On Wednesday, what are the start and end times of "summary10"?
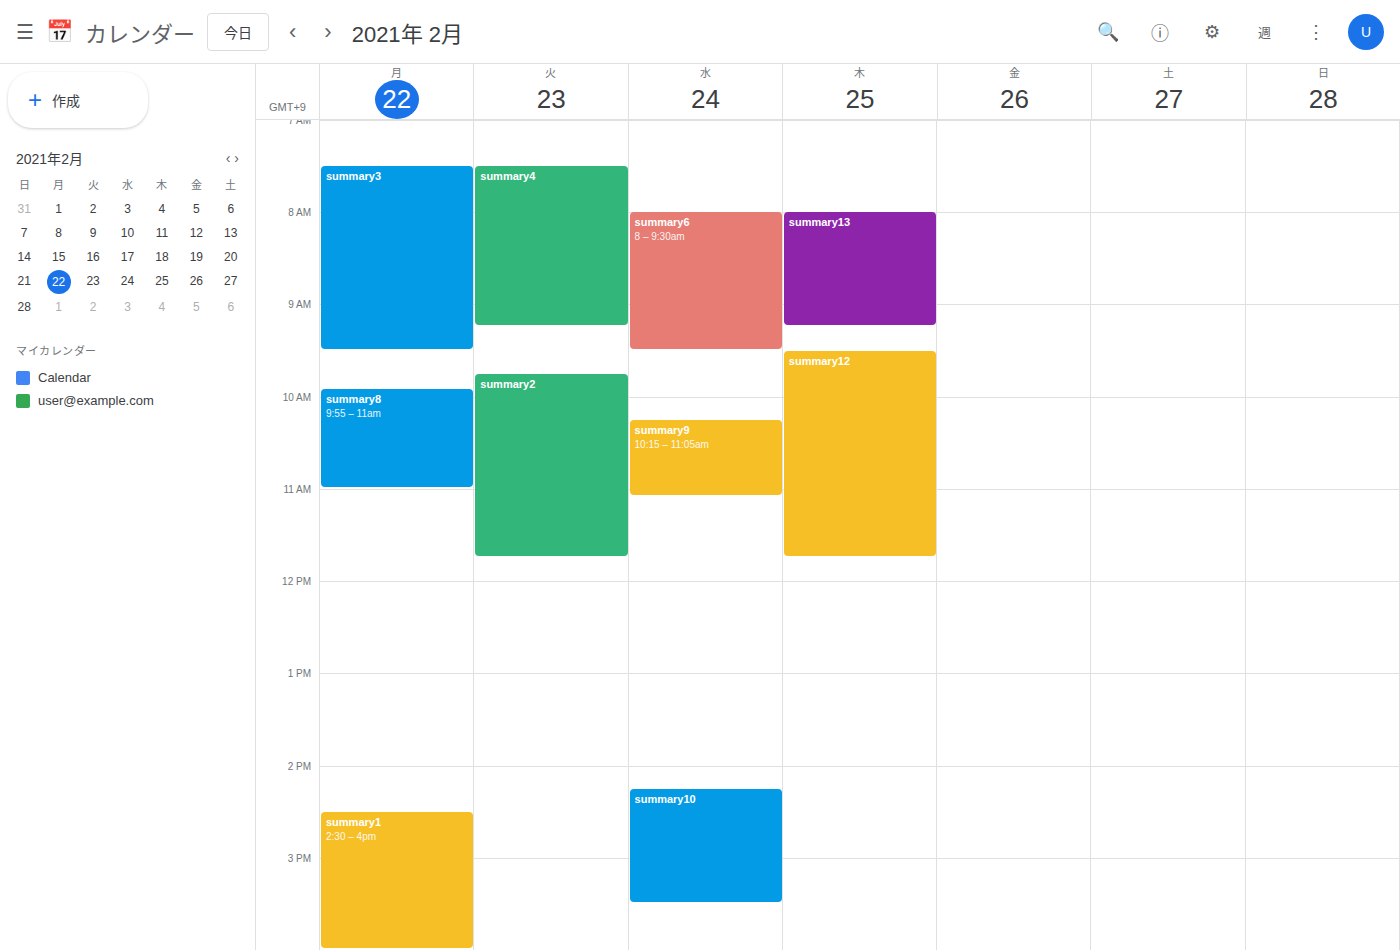
2:15 PM to 3:30 PM